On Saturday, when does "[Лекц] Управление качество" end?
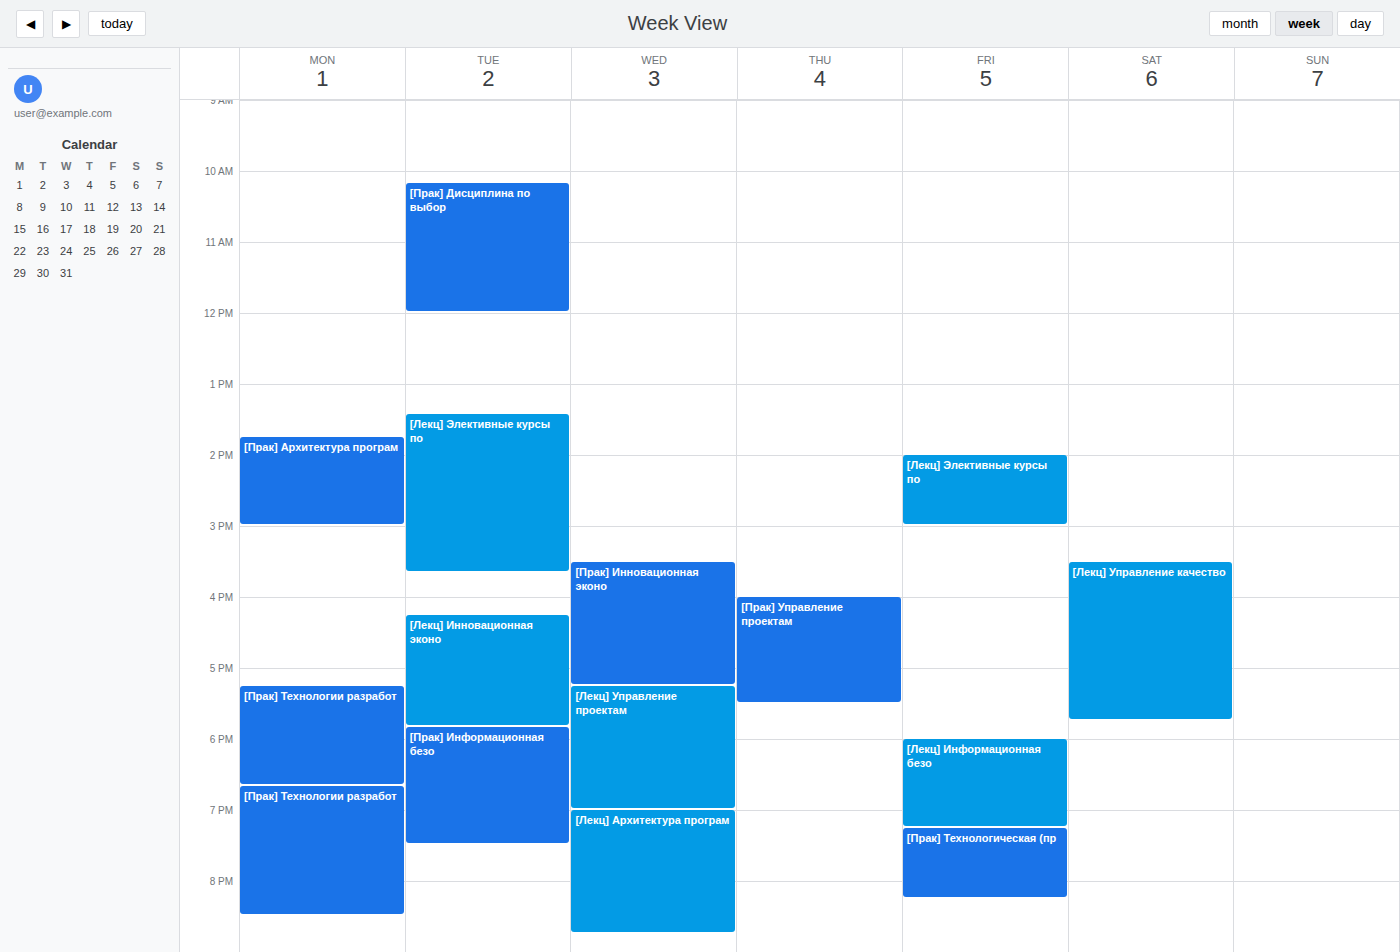
17:45